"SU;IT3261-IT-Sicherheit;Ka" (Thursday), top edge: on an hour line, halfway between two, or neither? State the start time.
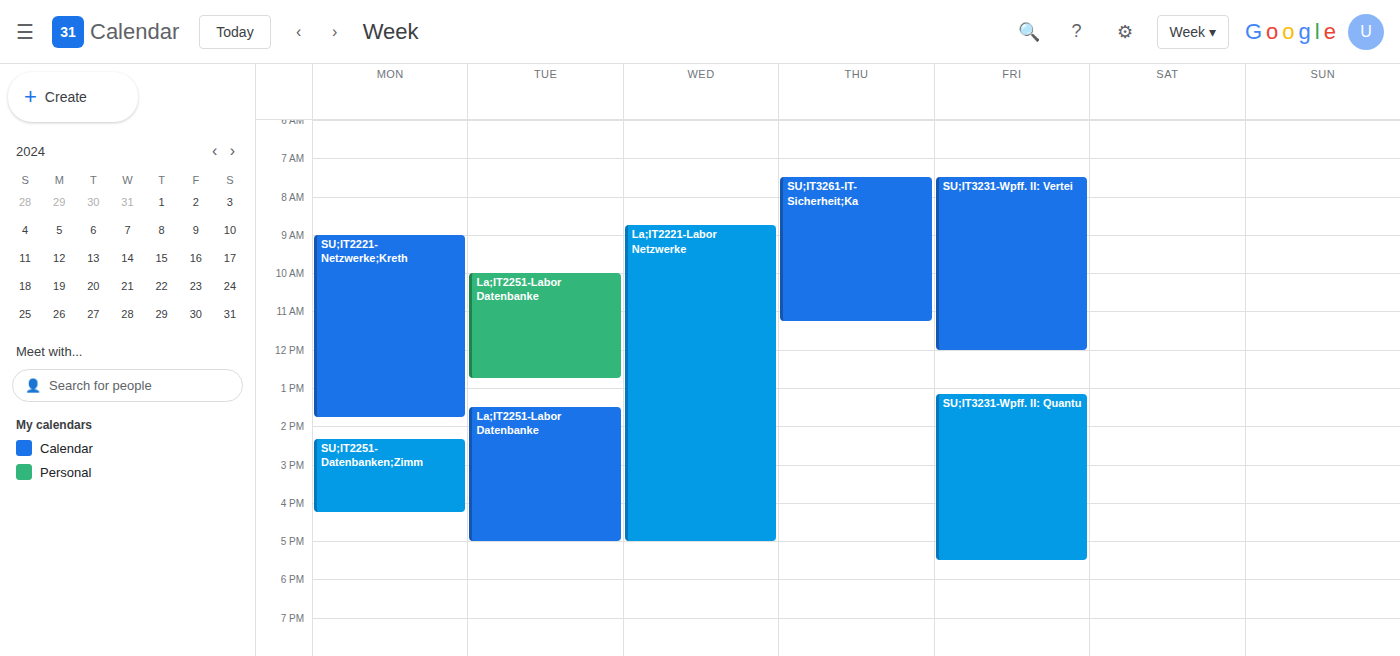
7:30 AM -- halfway between the 7 AM and 8 AM lines.